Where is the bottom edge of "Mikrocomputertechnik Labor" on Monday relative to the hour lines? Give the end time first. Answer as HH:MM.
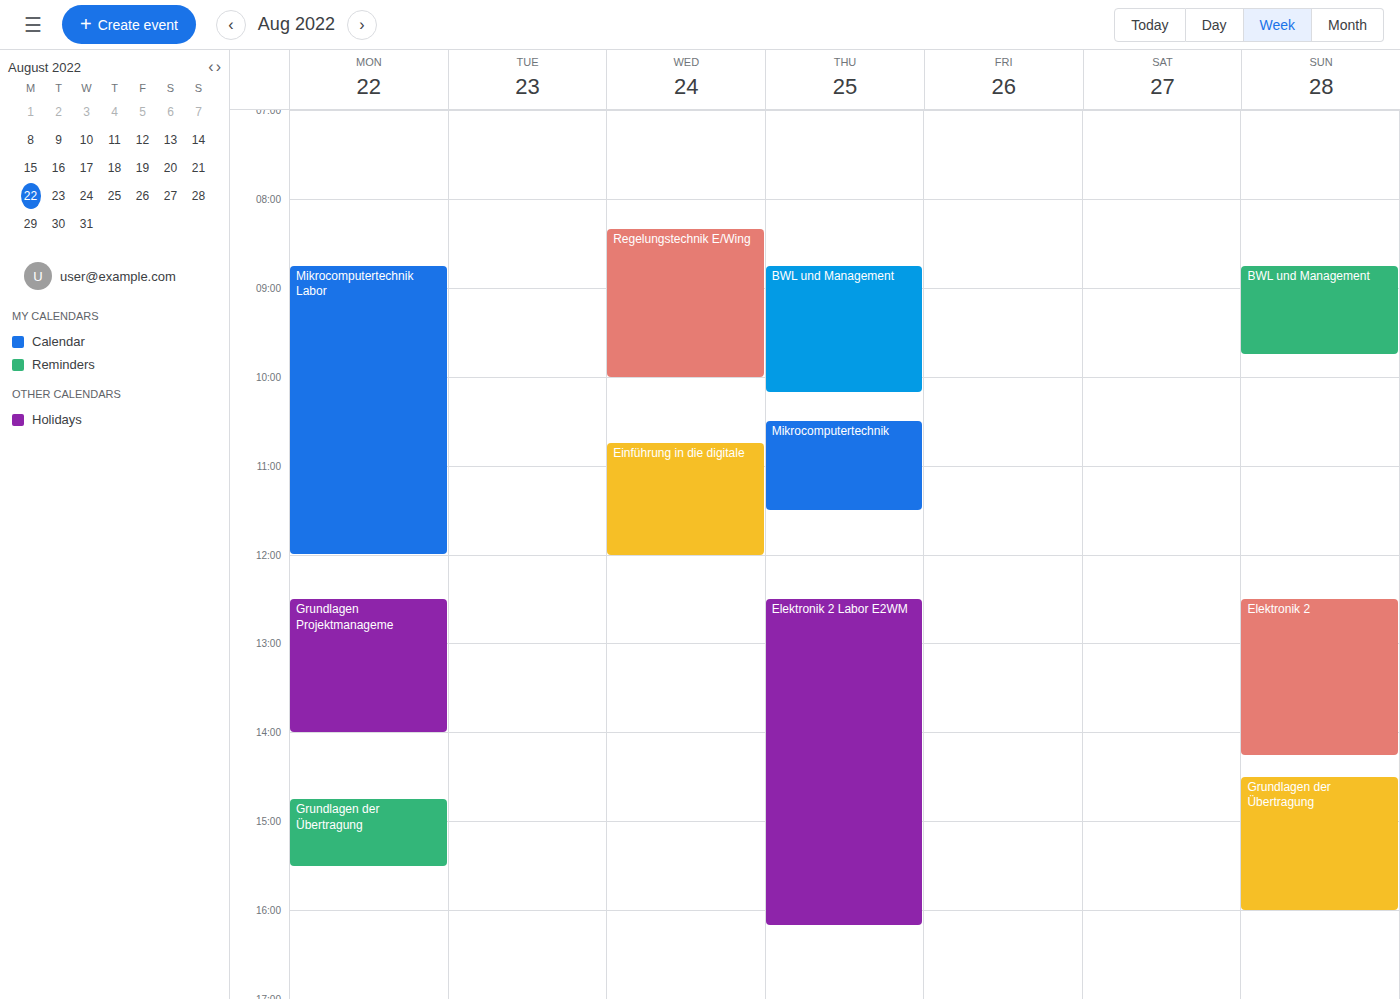
12:00 -- exactly on the 12:00 line.